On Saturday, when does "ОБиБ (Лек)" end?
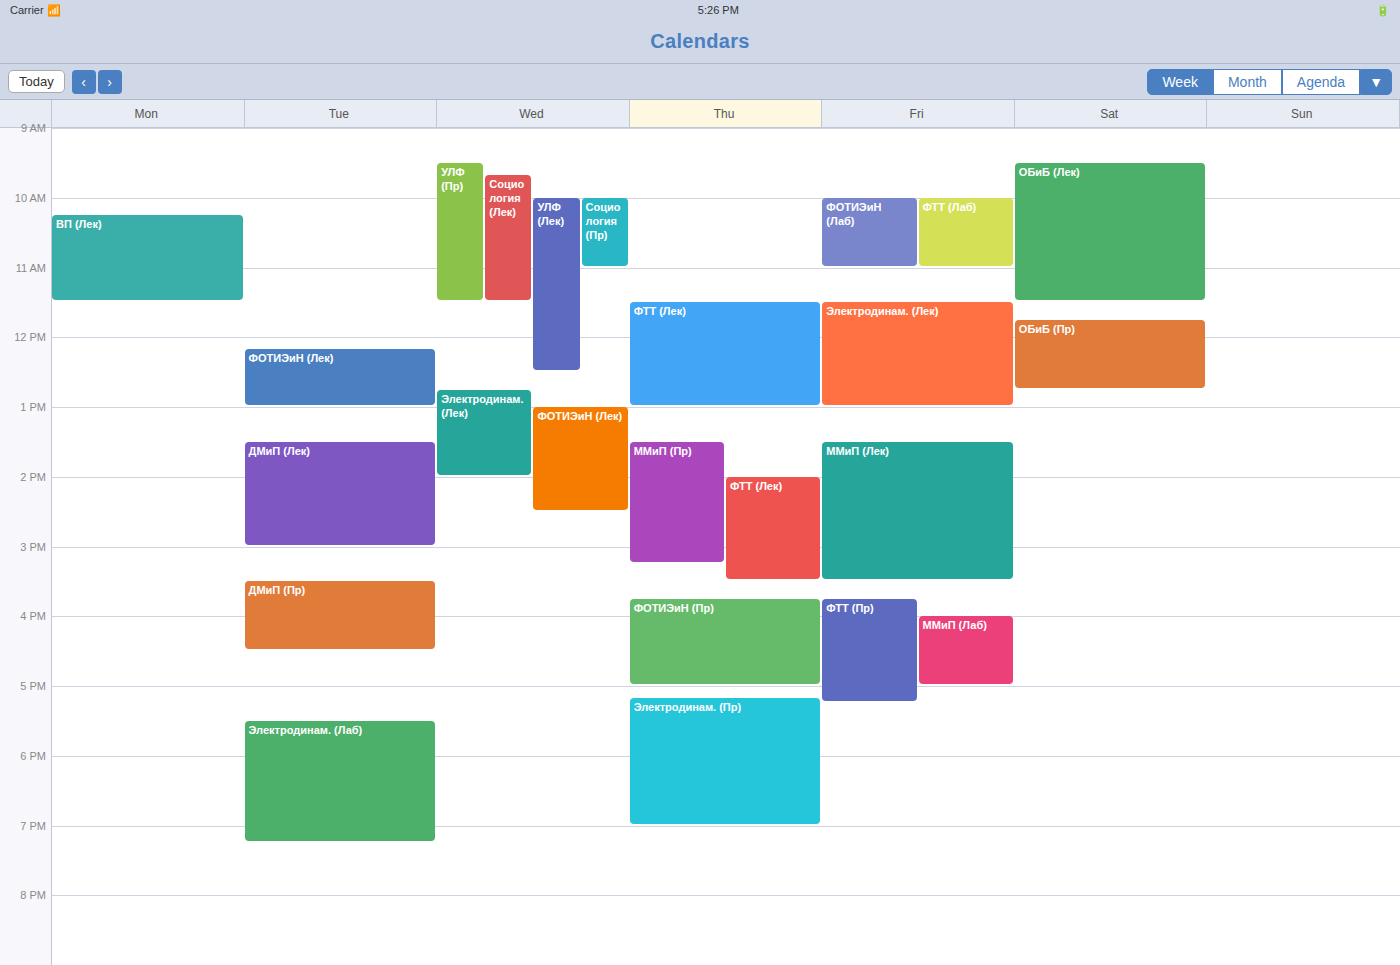
11:30 AM